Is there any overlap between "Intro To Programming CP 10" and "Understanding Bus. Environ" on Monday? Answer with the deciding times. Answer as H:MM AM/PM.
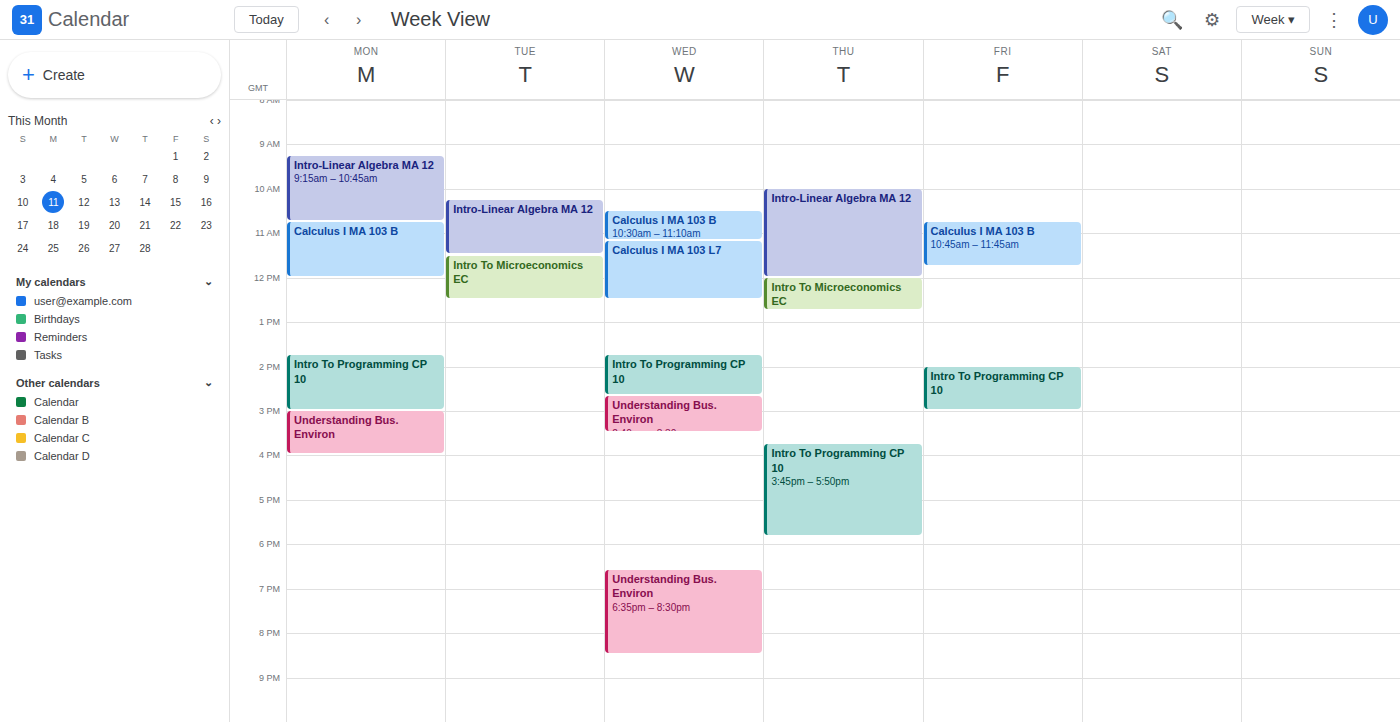
"Intro To Programming CP 10" ends at 3:00 PM, exactly when "Understanding Bus. Environ" starts -- they touch but do not overlap.